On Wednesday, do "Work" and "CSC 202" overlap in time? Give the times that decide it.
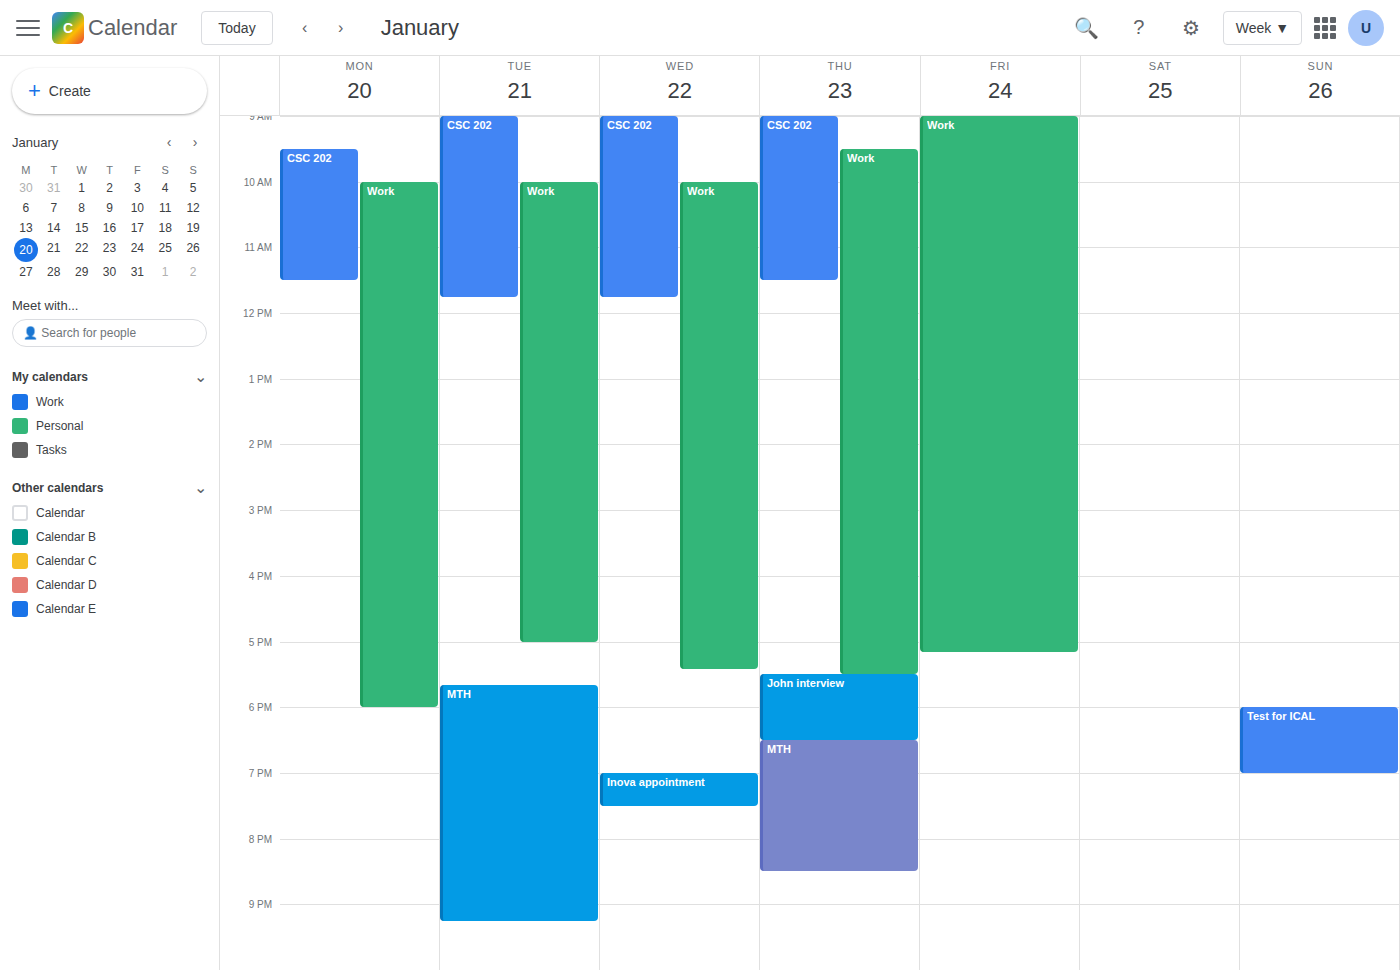
"Work" starts at 10:00, before "CSC 202" ends at 11:45 -- they overlap.